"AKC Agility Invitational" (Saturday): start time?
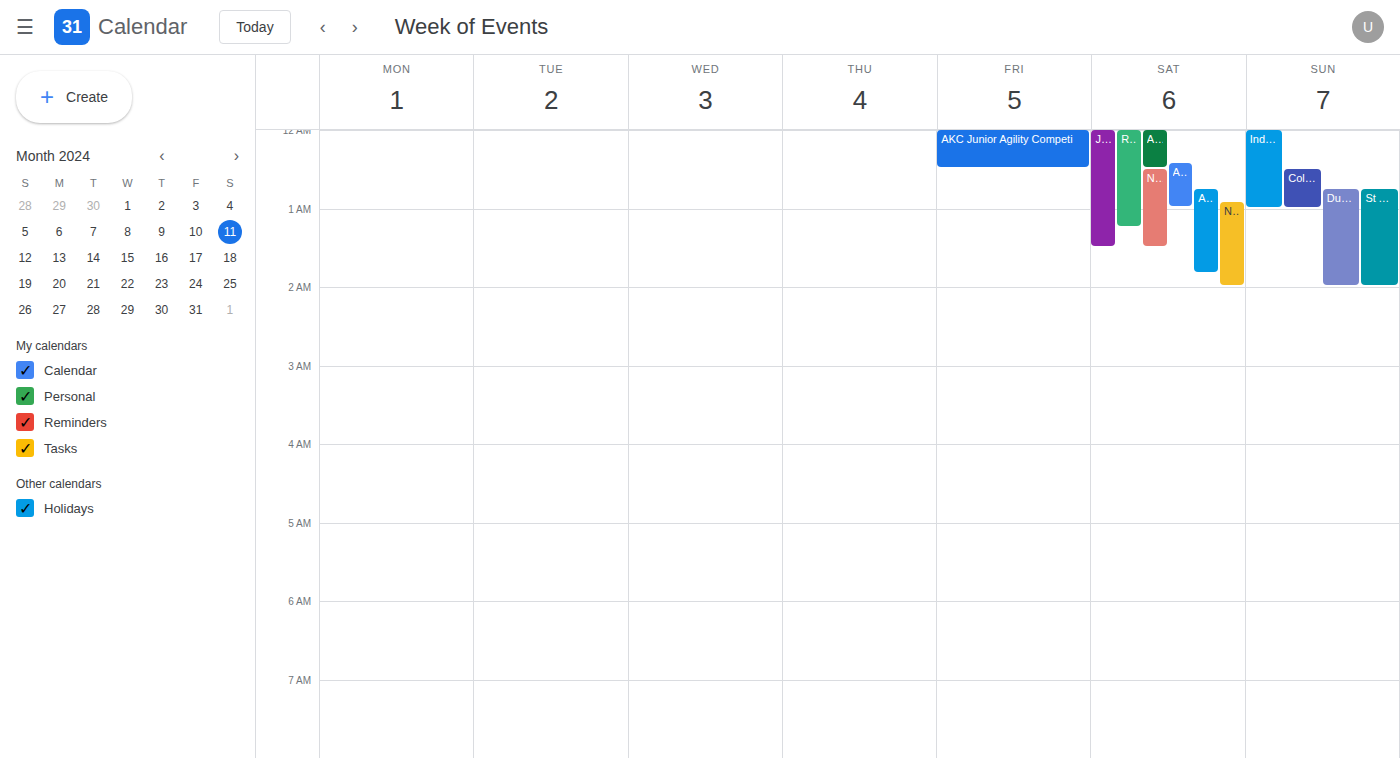
12:25 AM